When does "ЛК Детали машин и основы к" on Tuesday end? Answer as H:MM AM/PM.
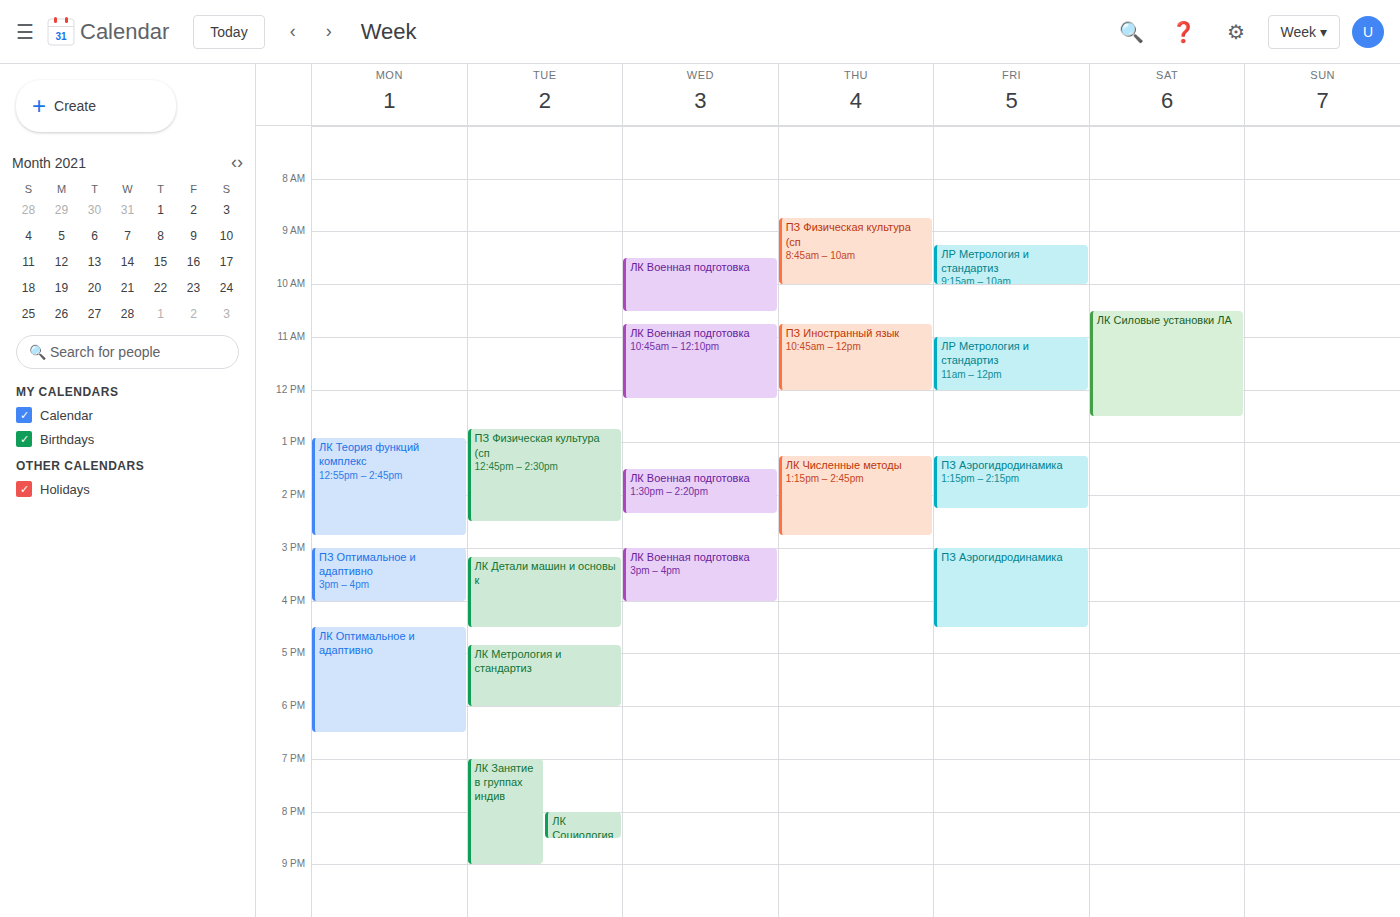
4:30 PM